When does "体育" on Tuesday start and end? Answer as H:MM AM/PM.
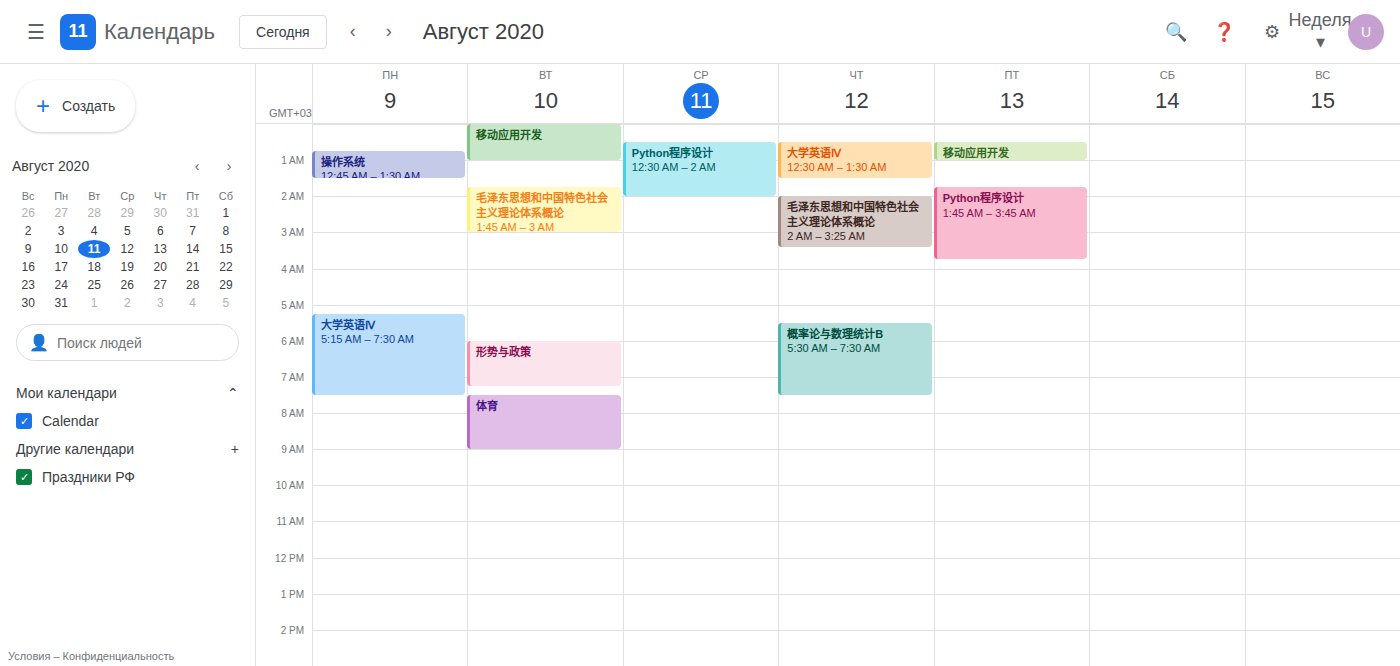
7:30 AM to 9:00 AM